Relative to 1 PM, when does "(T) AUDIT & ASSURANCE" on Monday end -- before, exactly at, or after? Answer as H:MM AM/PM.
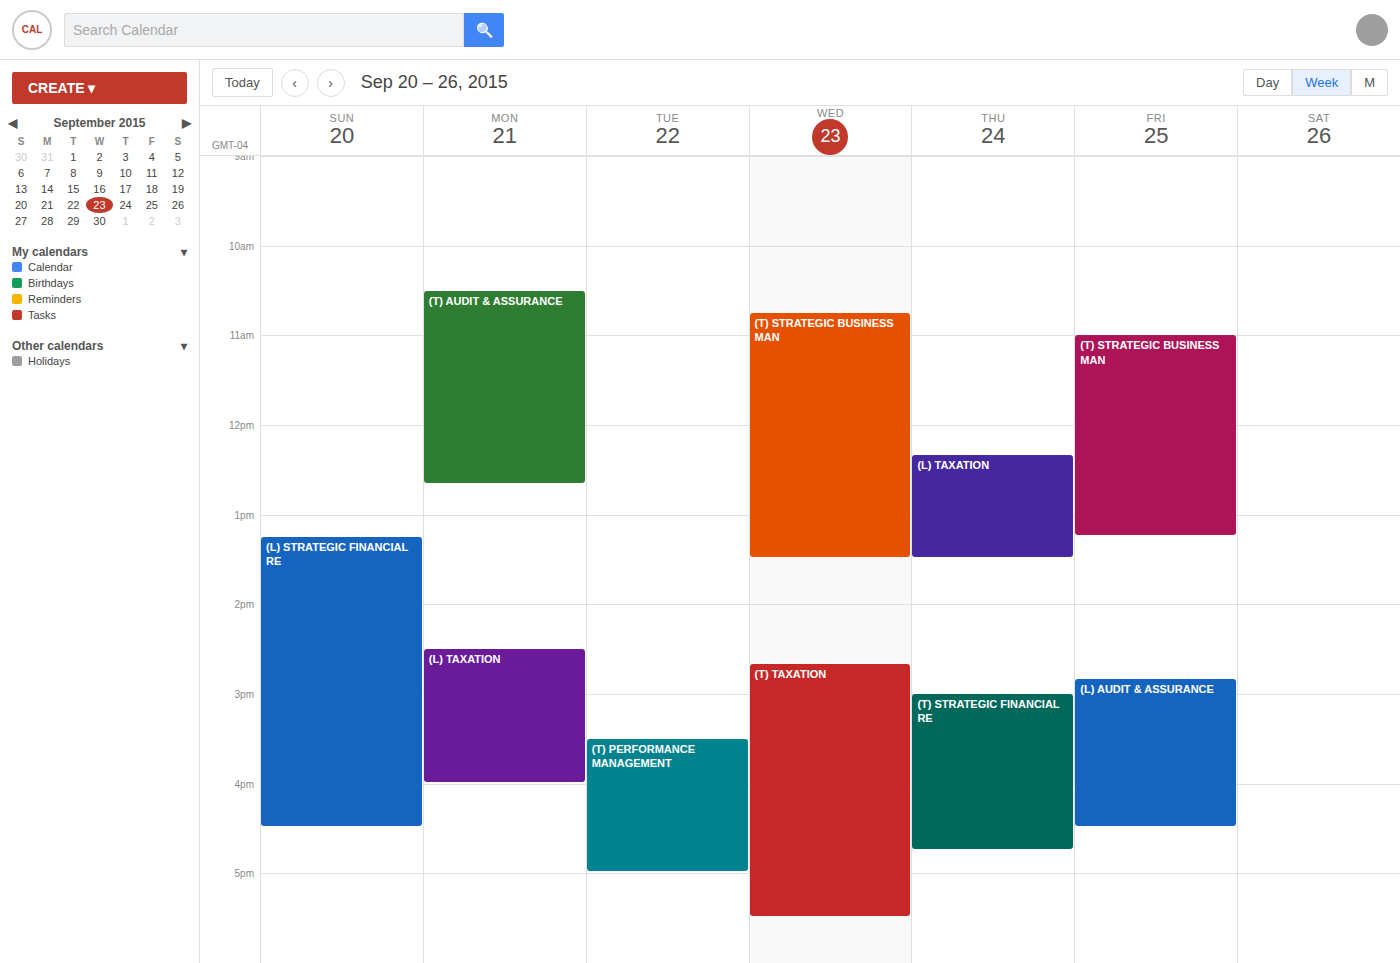
12:40 PM -- before 1 PM, 20 minutes above the 1 PM line.